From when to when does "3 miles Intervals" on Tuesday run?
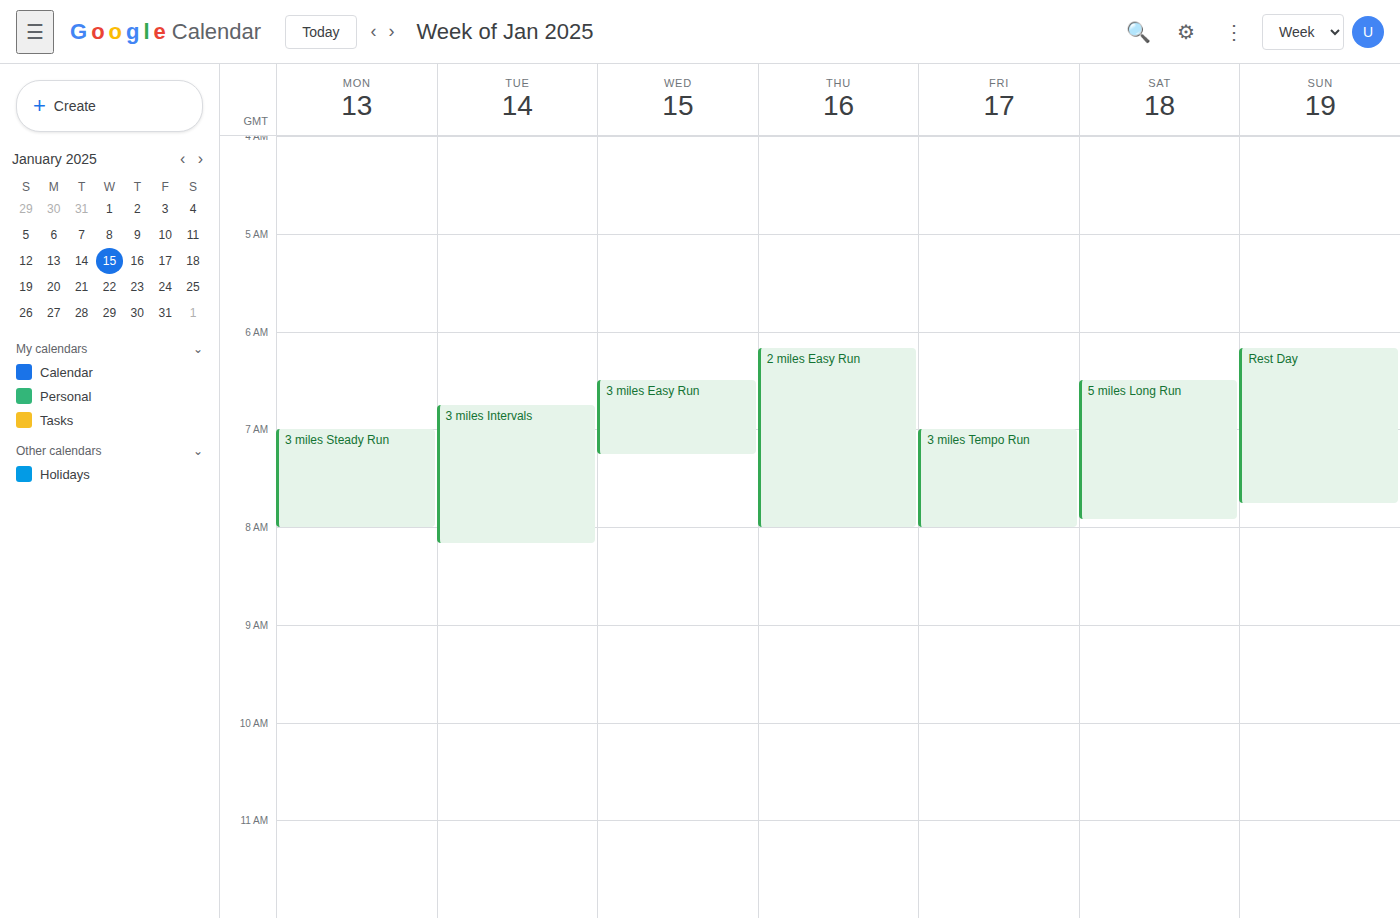
6:45 AM to 8:10 AM